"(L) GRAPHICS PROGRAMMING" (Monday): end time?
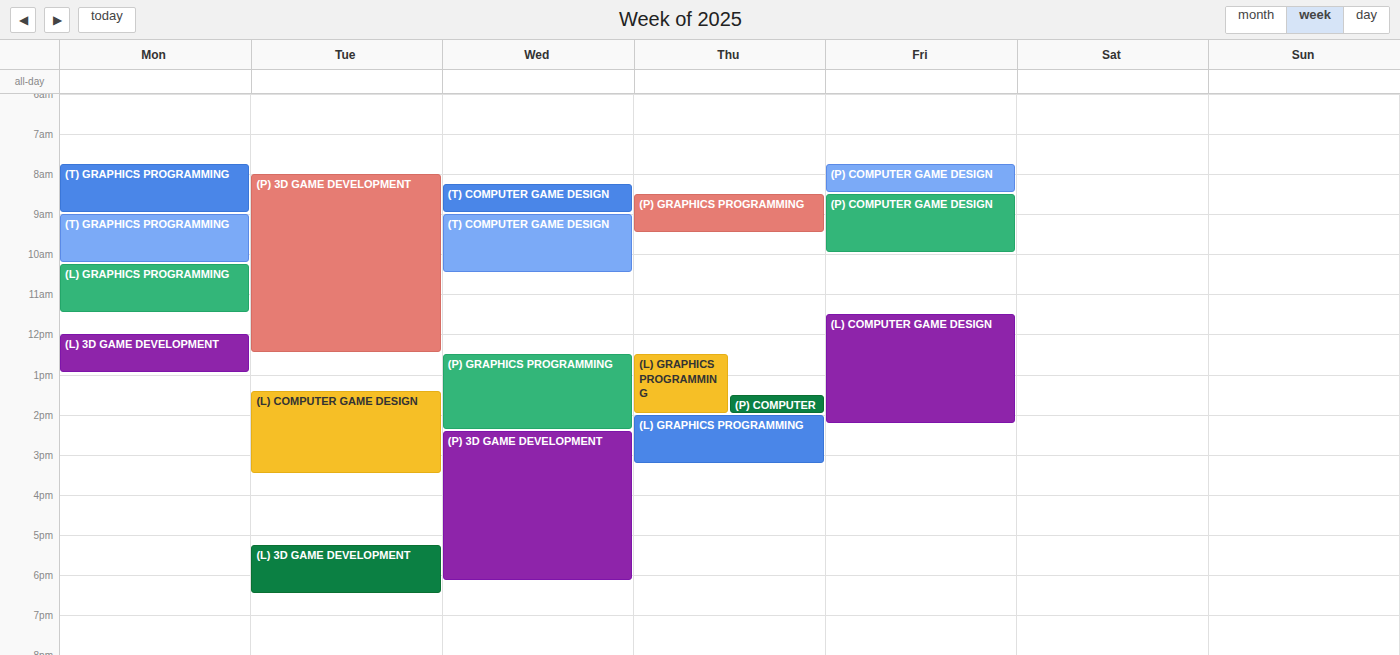
11:30 AM